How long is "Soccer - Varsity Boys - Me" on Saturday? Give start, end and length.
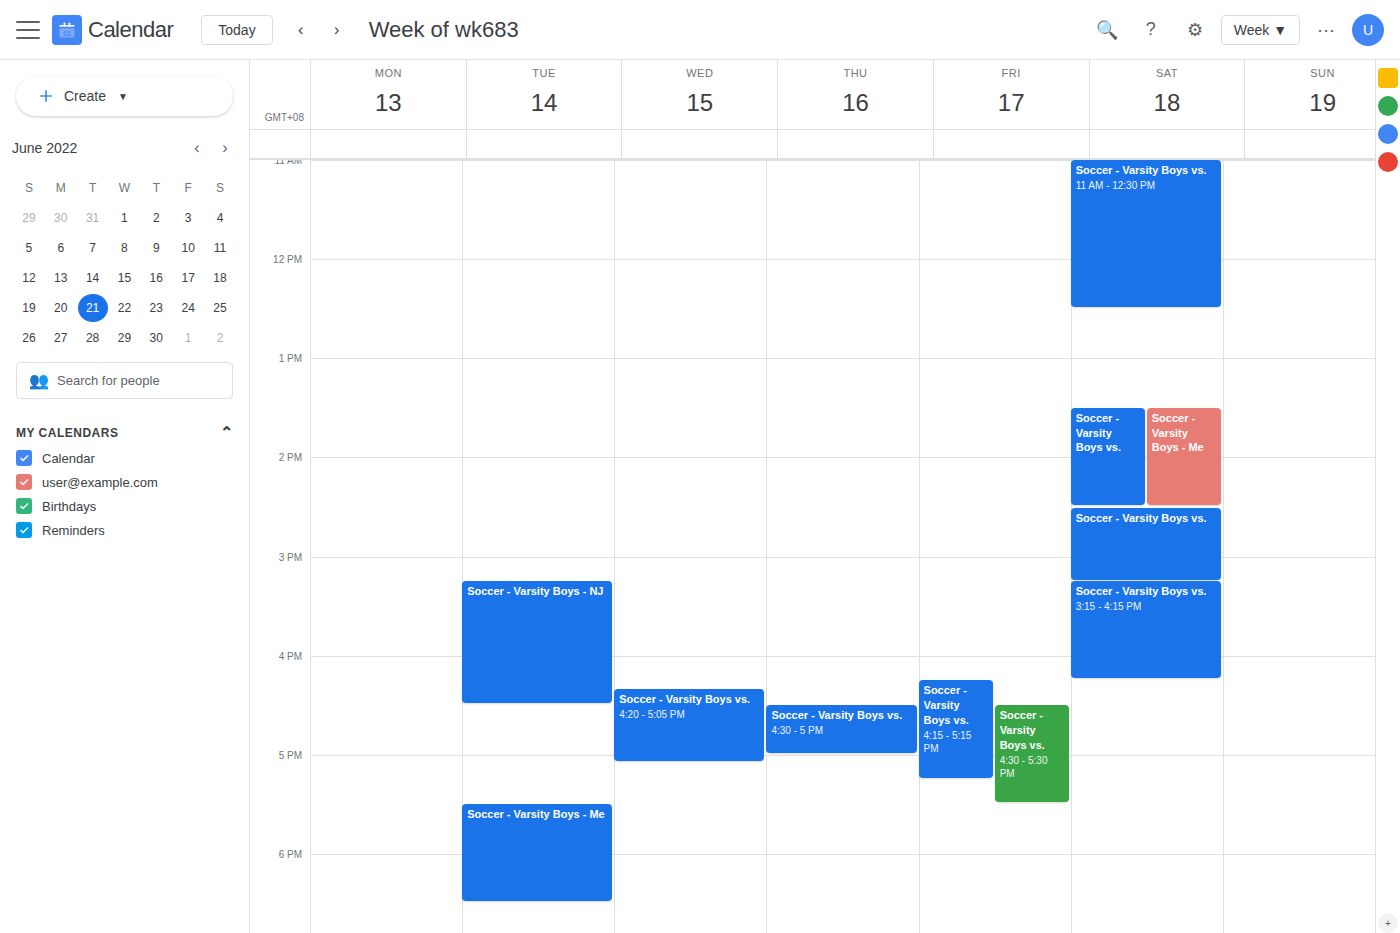
1:30 PM to 2:30 PM, 1 hour